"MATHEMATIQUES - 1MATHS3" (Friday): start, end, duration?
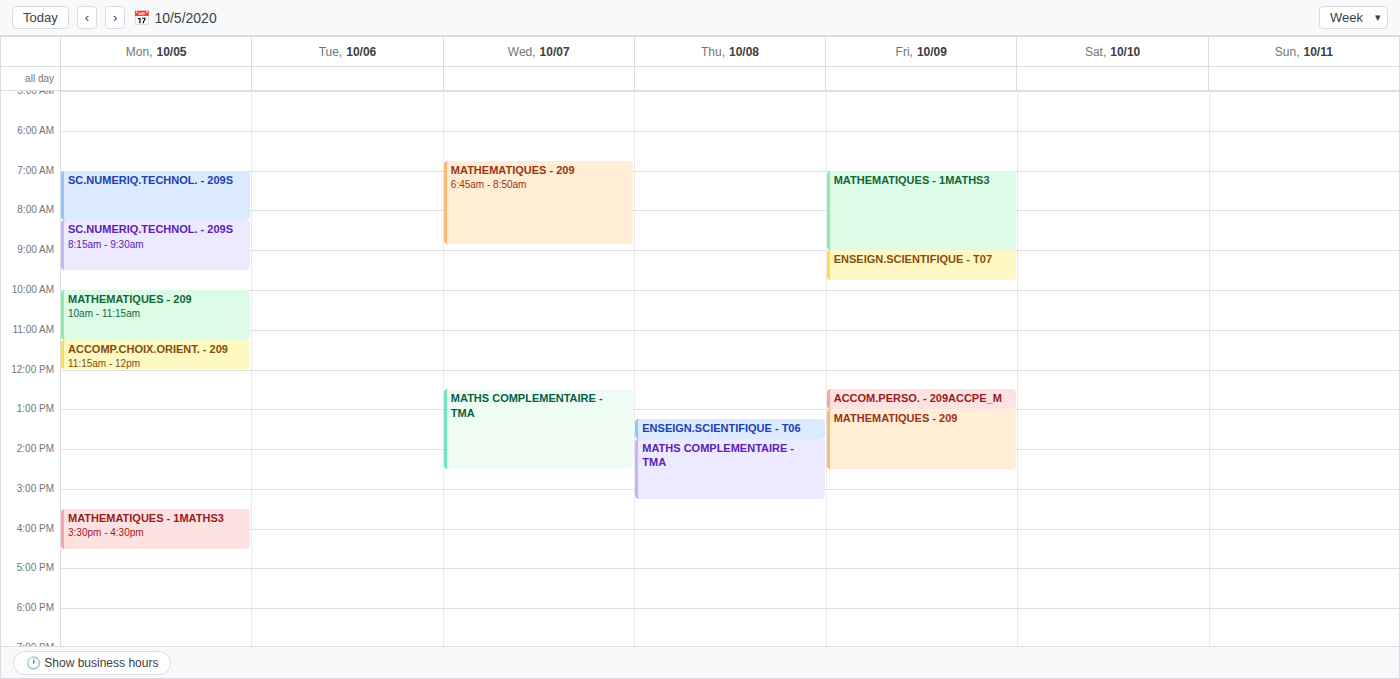
7:00 AM to 9:00 AM, 2 hours